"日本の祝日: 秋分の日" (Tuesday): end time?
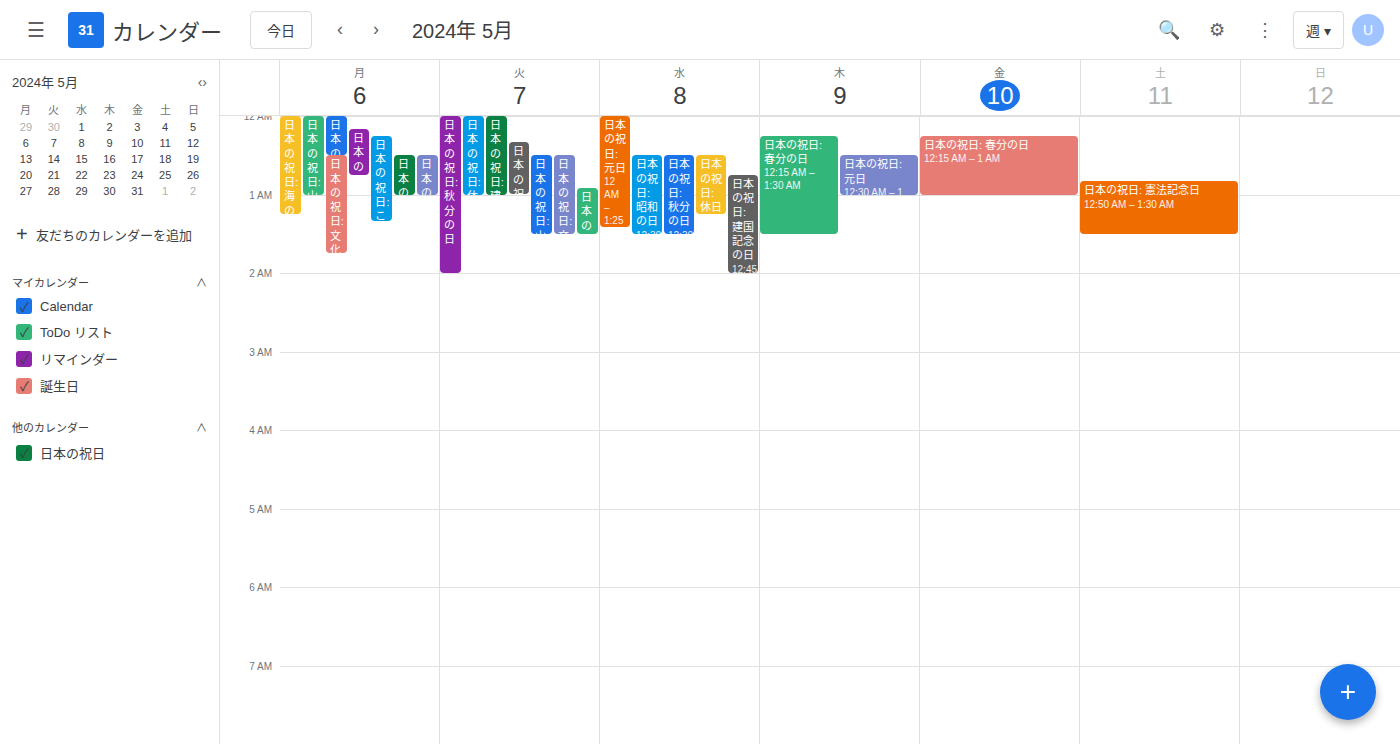
2:00 AM